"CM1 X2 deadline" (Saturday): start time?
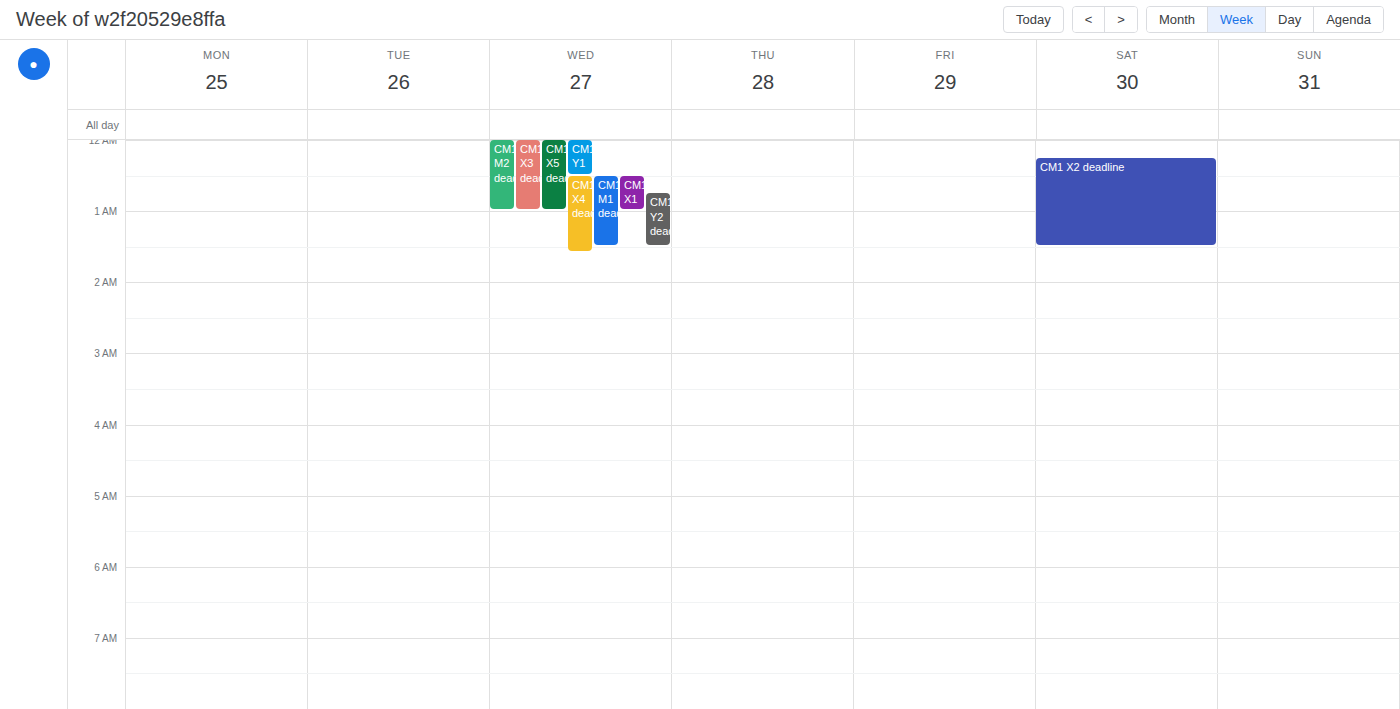
12:15 AM